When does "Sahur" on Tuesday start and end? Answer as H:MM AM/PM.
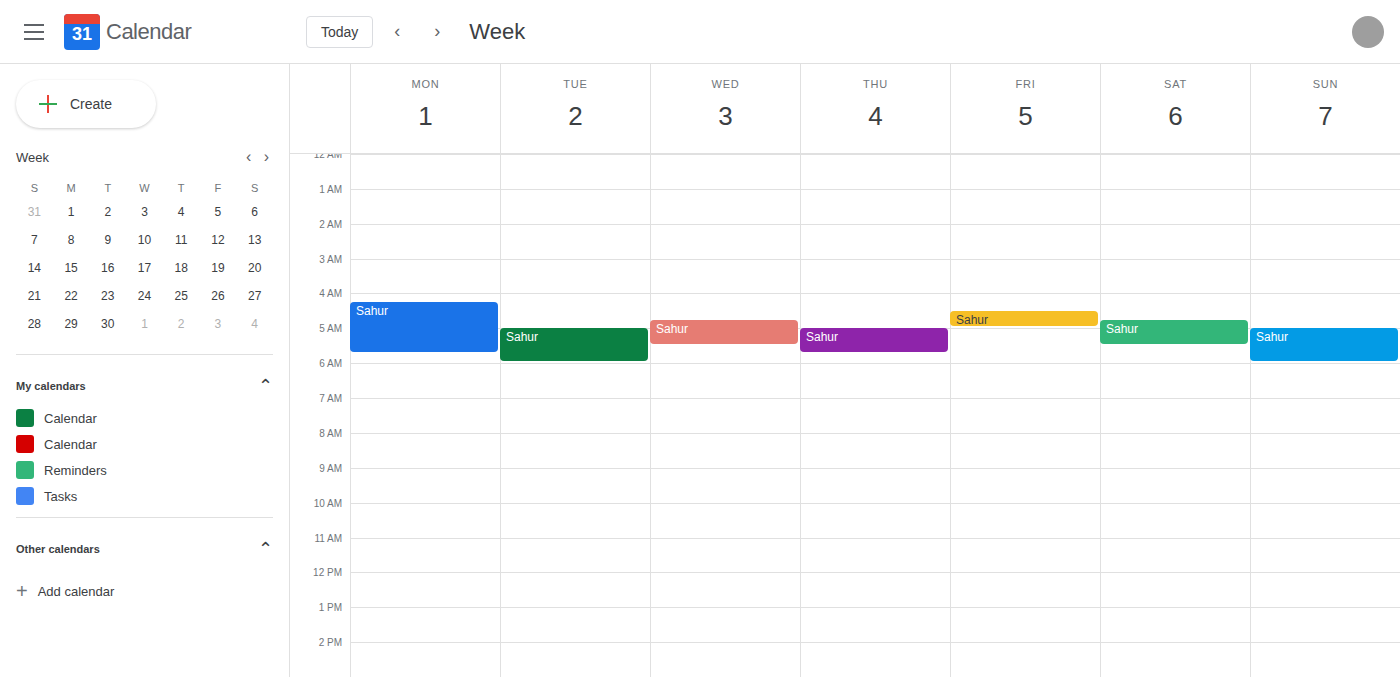
5:00 AM to 6:00 AM